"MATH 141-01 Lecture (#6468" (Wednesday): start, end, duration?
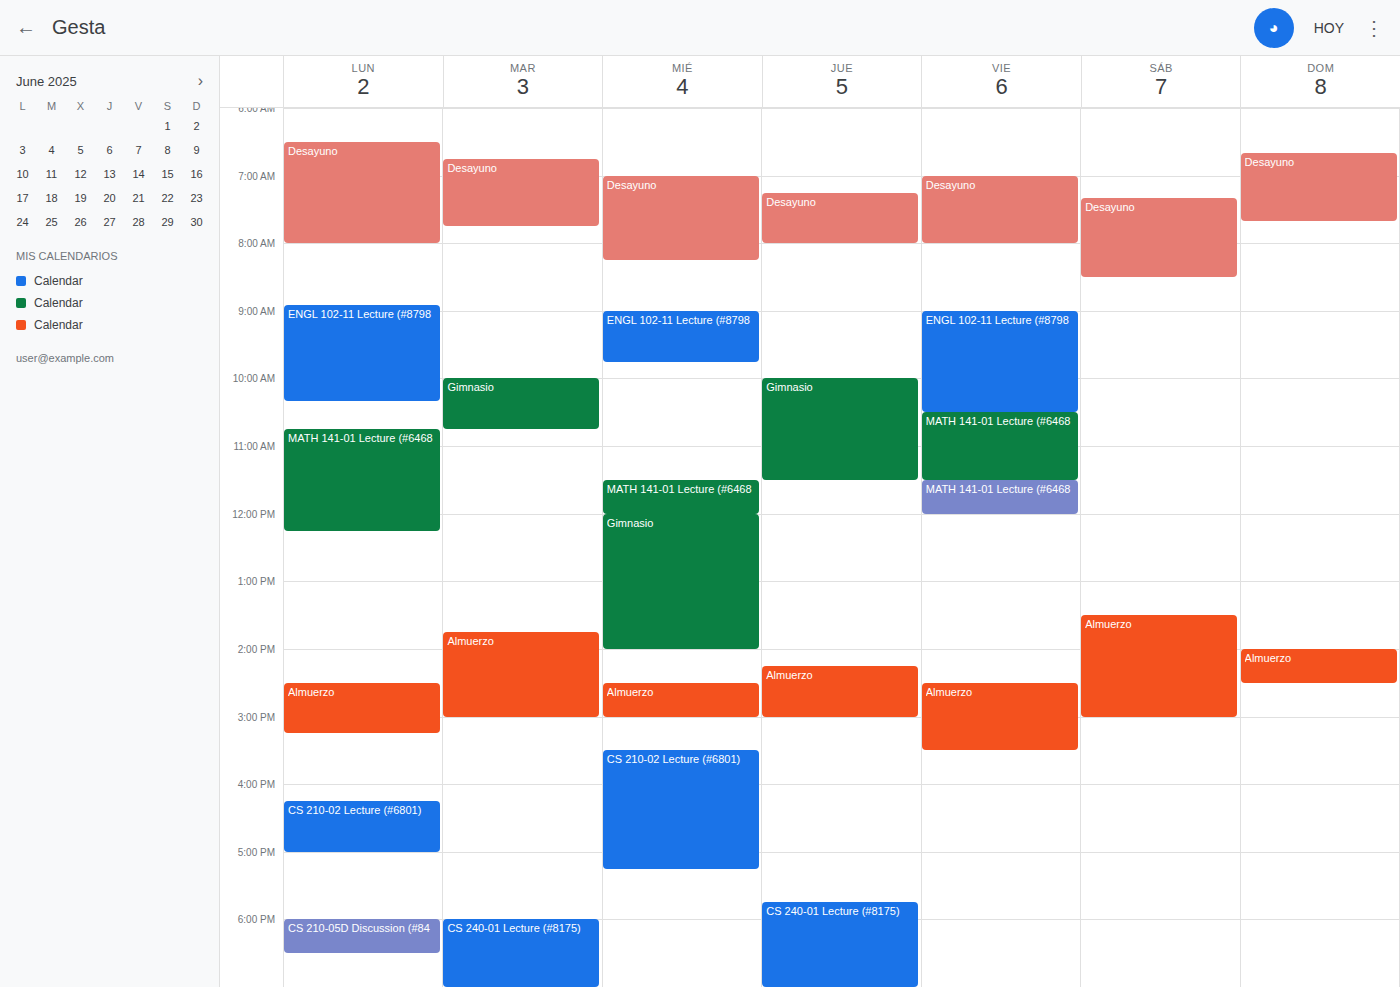
11:30 AM to 12:00 PM, 30 minutes